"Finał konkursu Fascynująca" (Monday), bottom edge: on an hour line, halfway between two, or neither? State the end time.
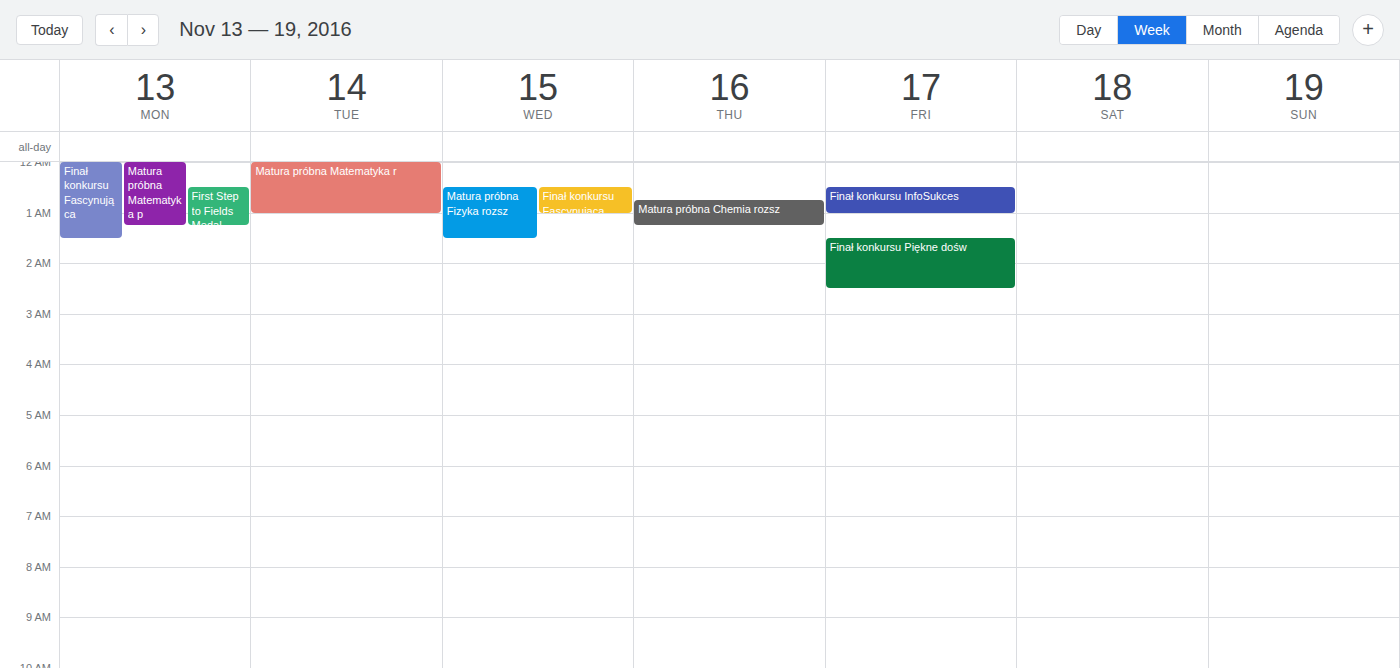
01:30 -- halfway between the 01:00 and 02:00 lines.